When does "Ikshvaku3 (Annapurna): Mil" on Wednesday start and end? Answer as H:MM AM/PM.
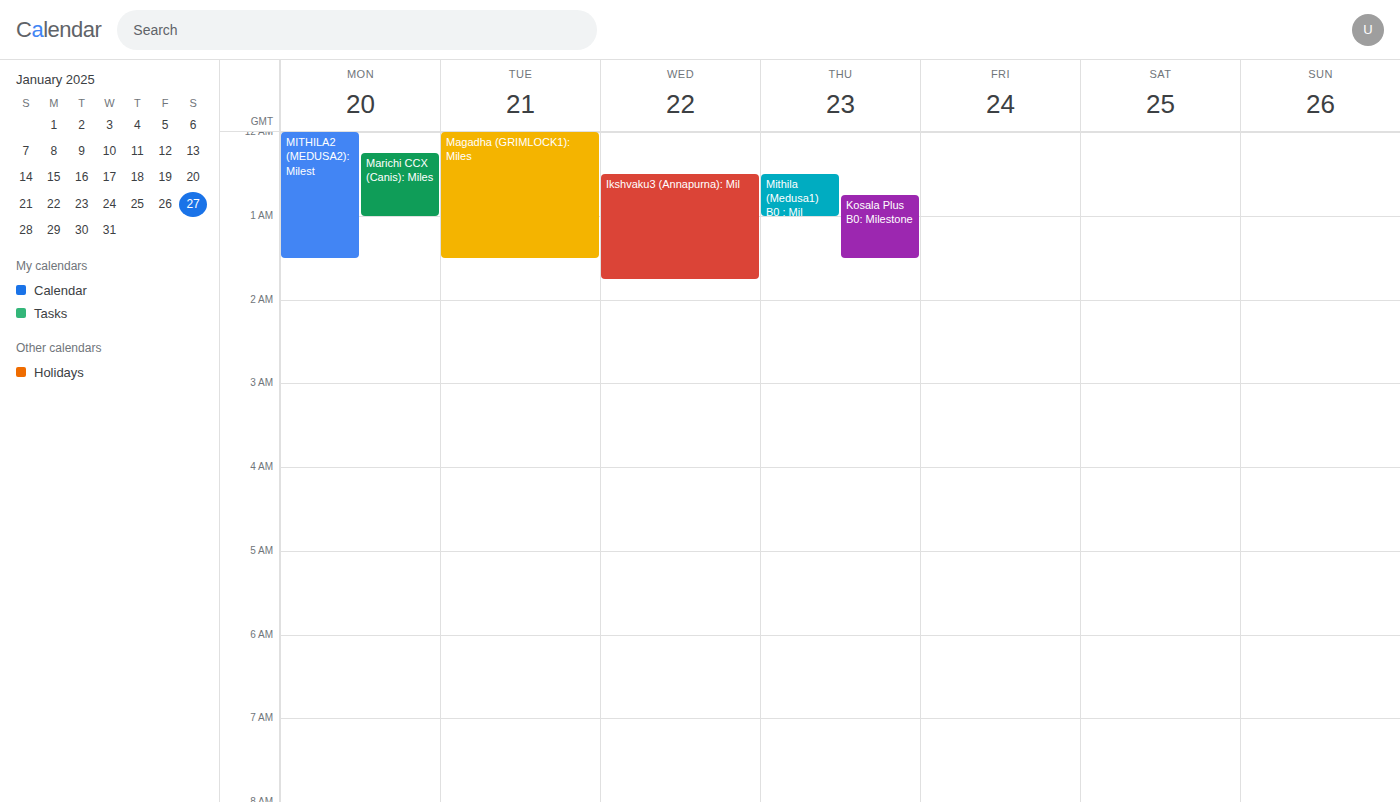
12:30 AM to 1:45 AM